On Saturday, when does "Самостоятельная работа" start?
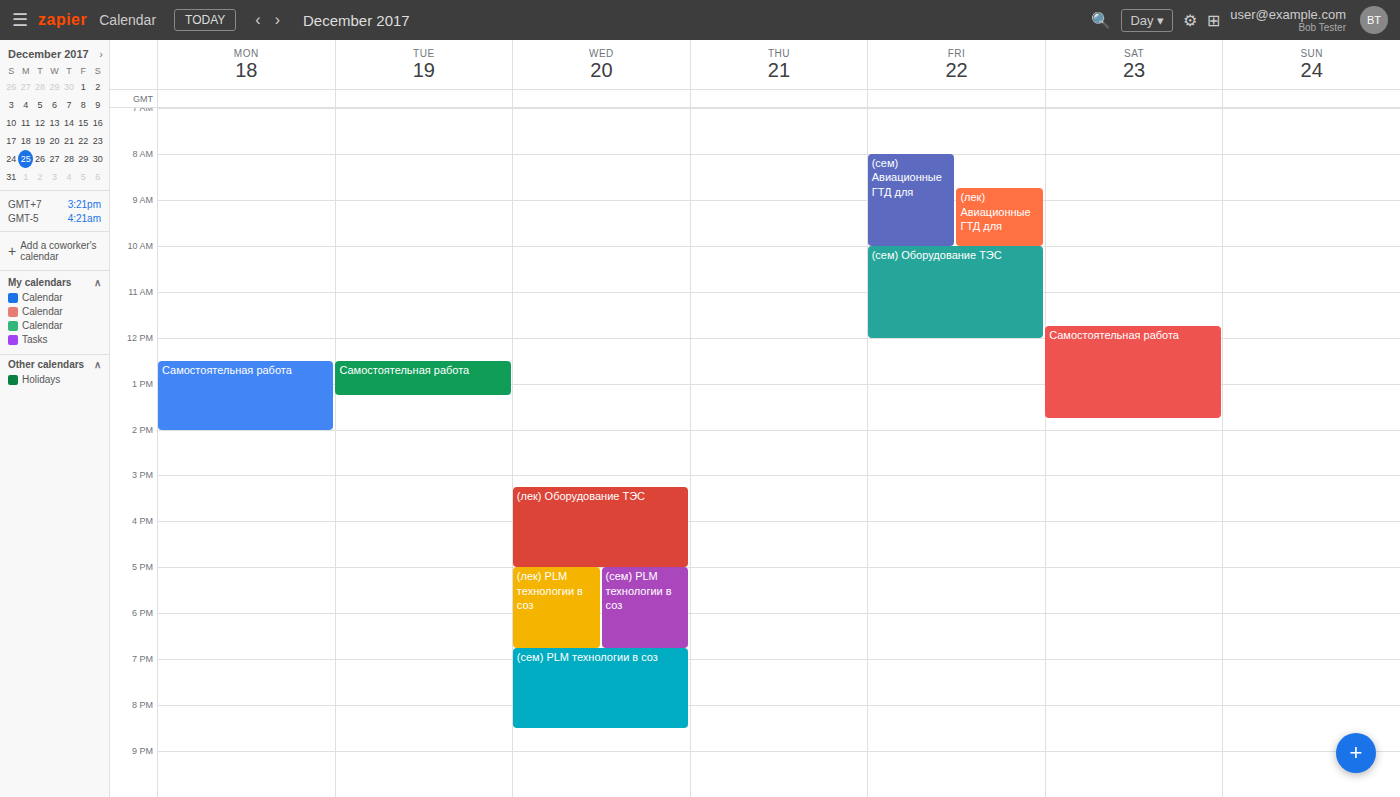
11:45 AM